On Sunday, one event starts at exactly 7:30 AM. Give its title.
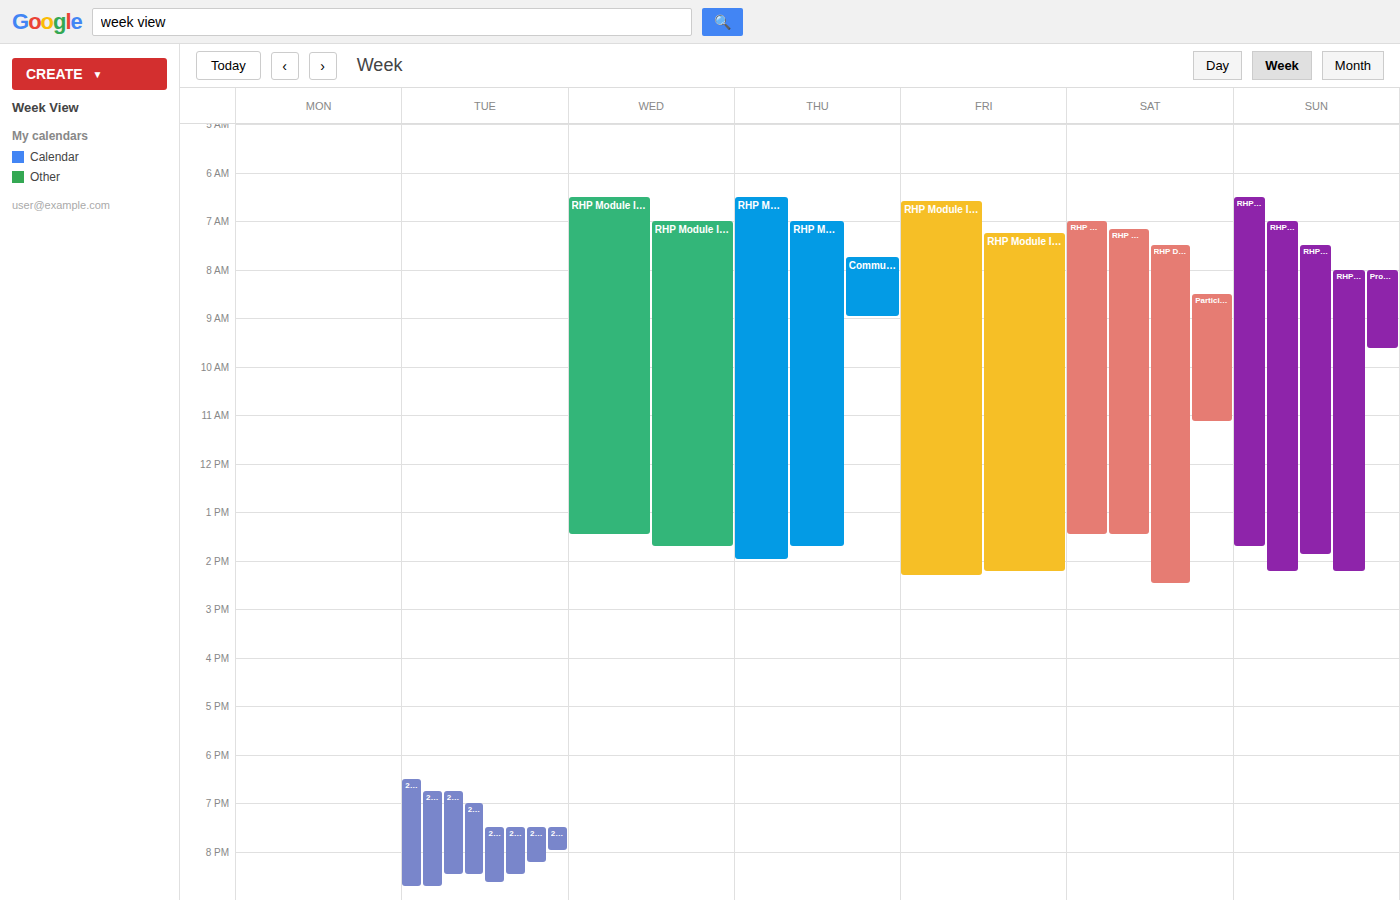
"RHP Decolonization Module"